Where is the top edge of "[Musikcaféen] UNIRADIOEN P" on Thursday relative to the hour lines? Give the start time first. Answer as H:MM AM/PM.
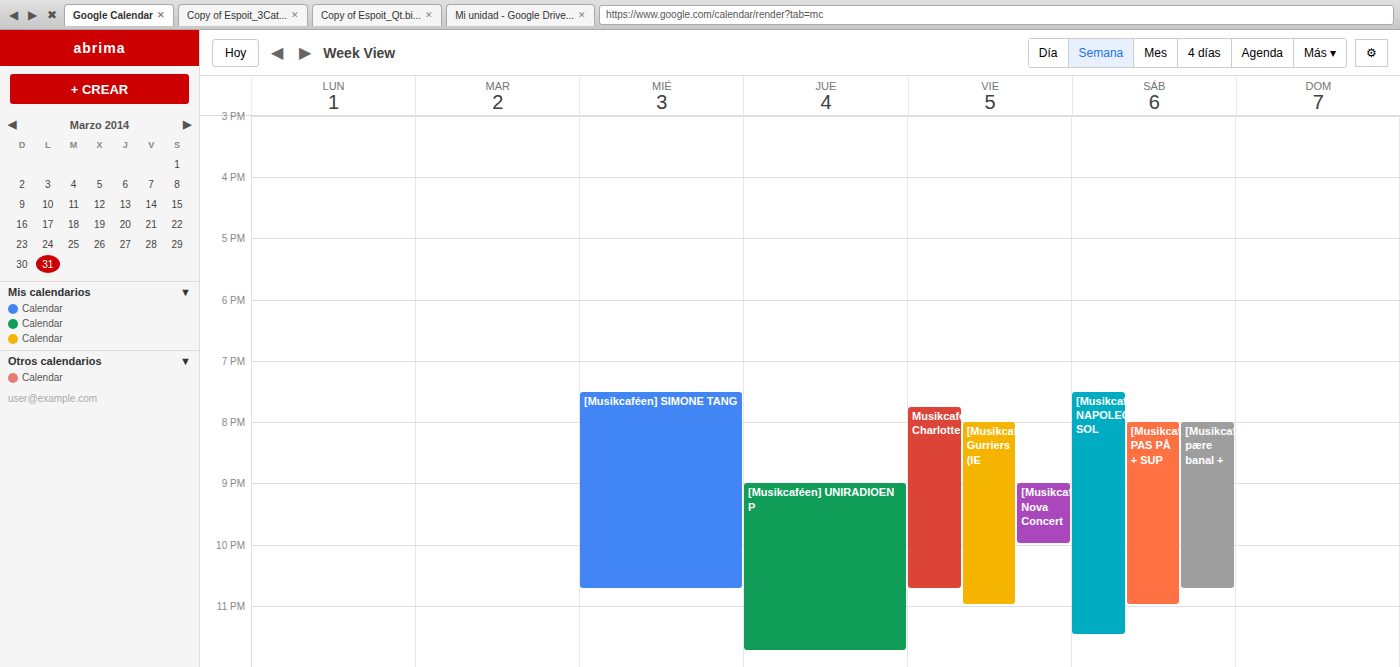
9:00 PM -- exactly on the 9 PM line.